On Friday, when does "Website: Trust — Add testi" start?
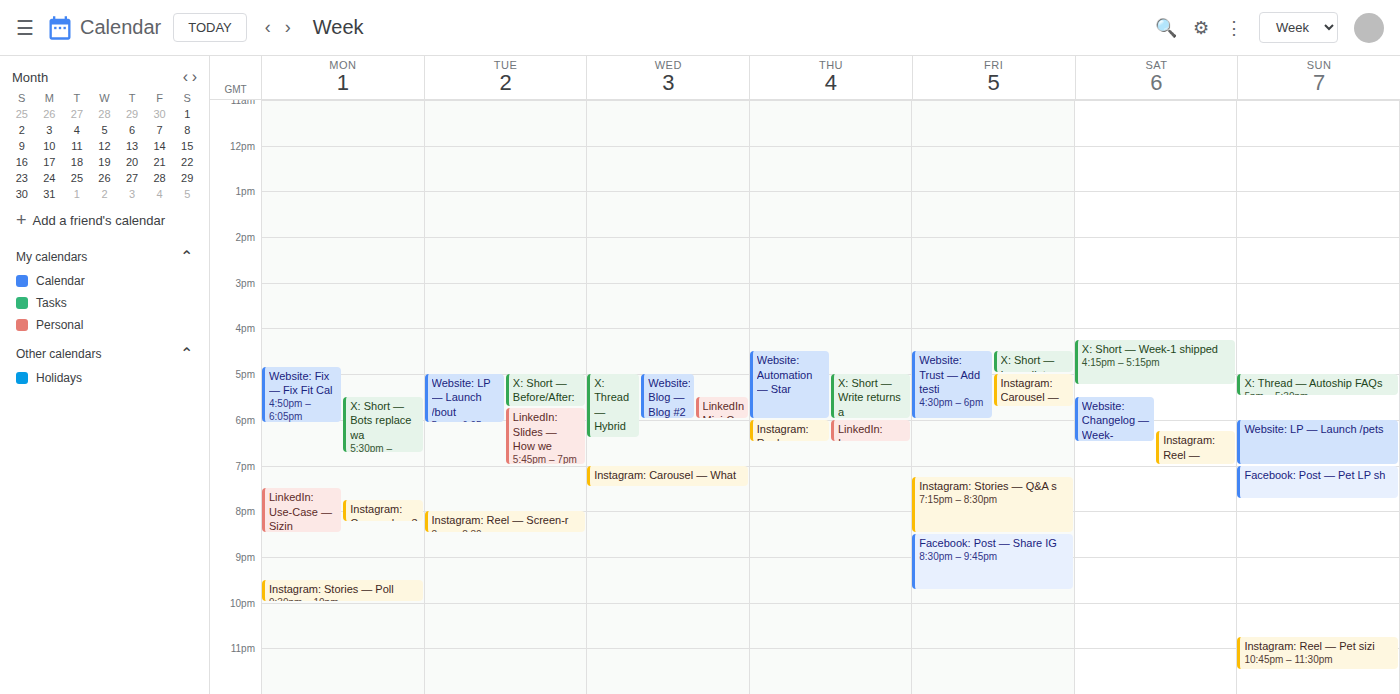
4:30 PM